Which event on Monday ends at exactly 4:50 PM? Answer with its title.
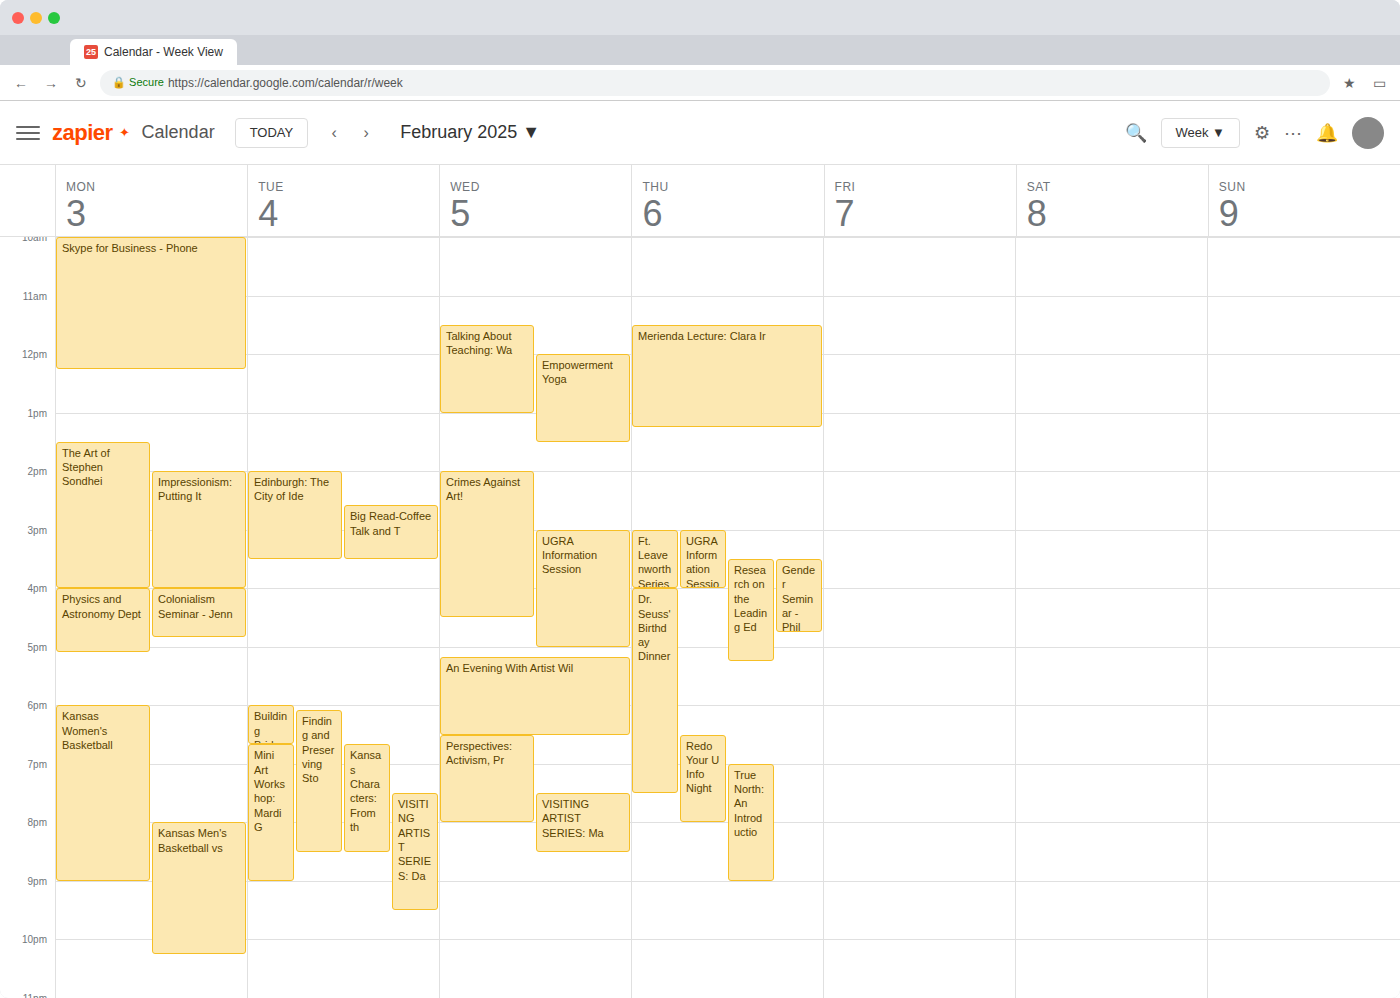
"Colonialism Seminar - Jenn"